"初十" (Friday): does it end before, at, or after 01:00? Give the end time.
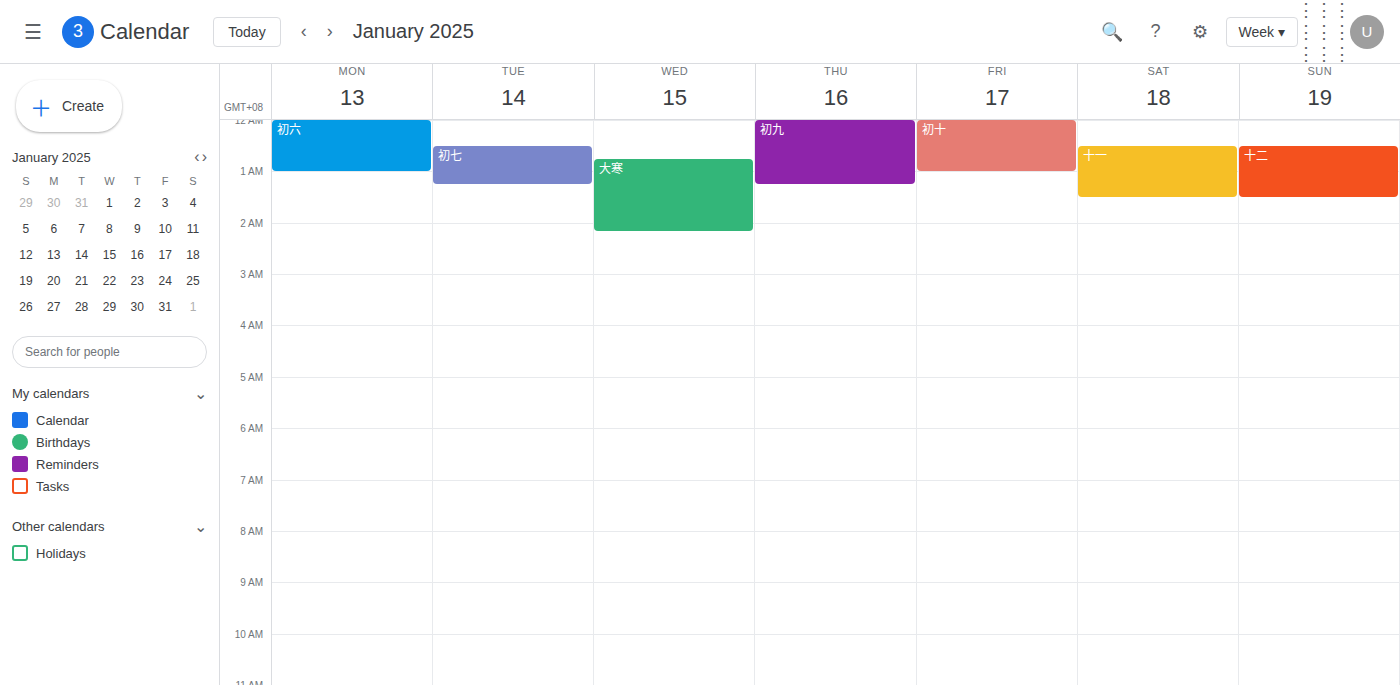
01:00 -- exactly at 01:00, on the 01:00 line.